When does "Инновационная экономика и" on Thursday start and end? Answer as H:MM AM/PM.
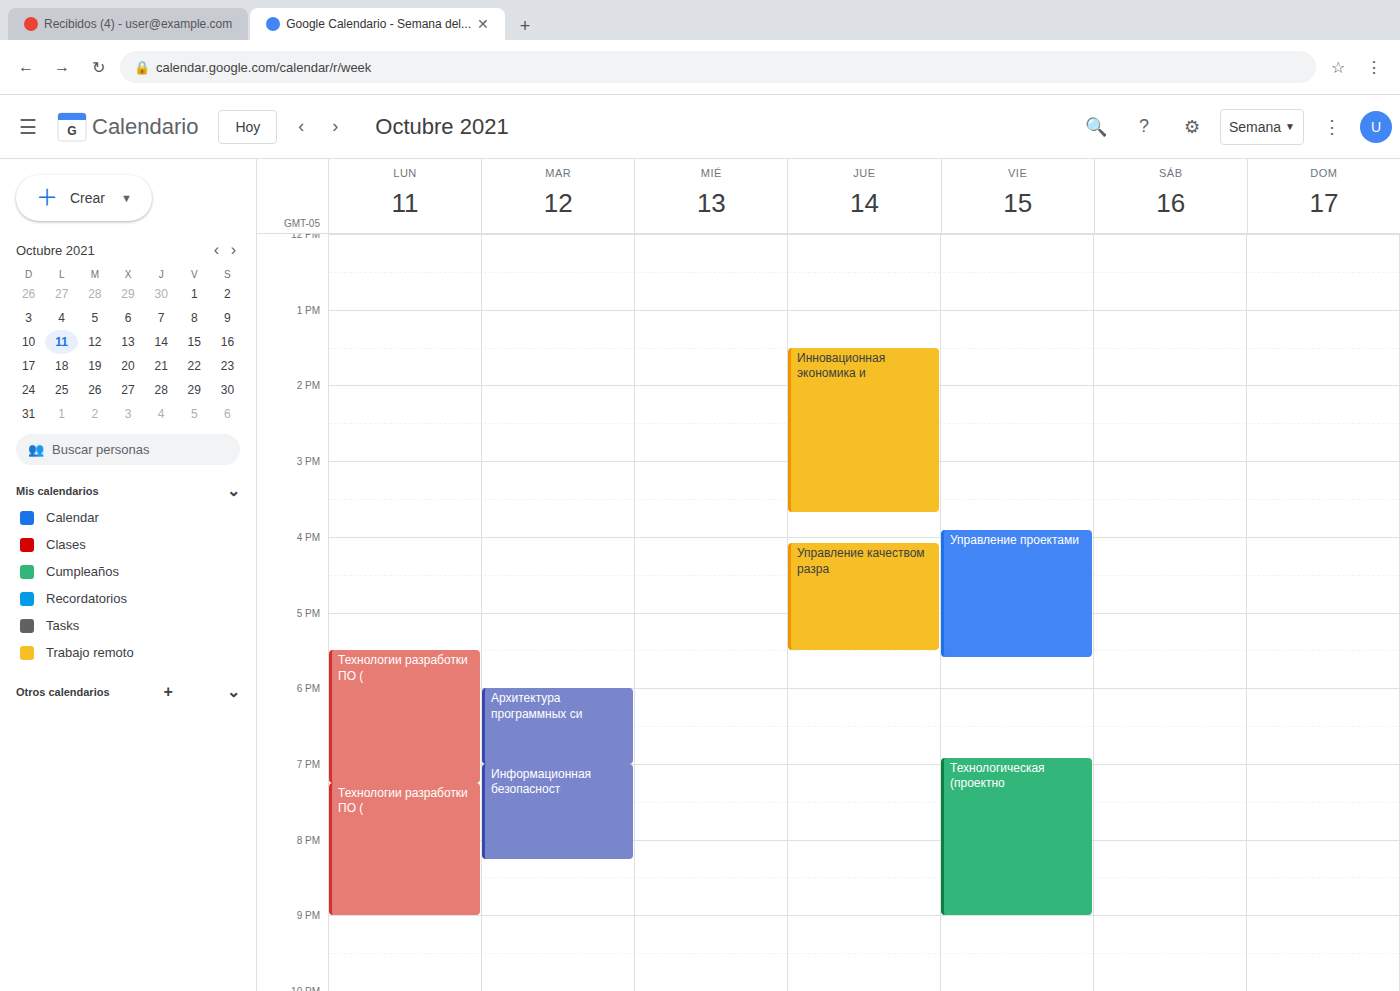
1:30 PM to 3:40 PM